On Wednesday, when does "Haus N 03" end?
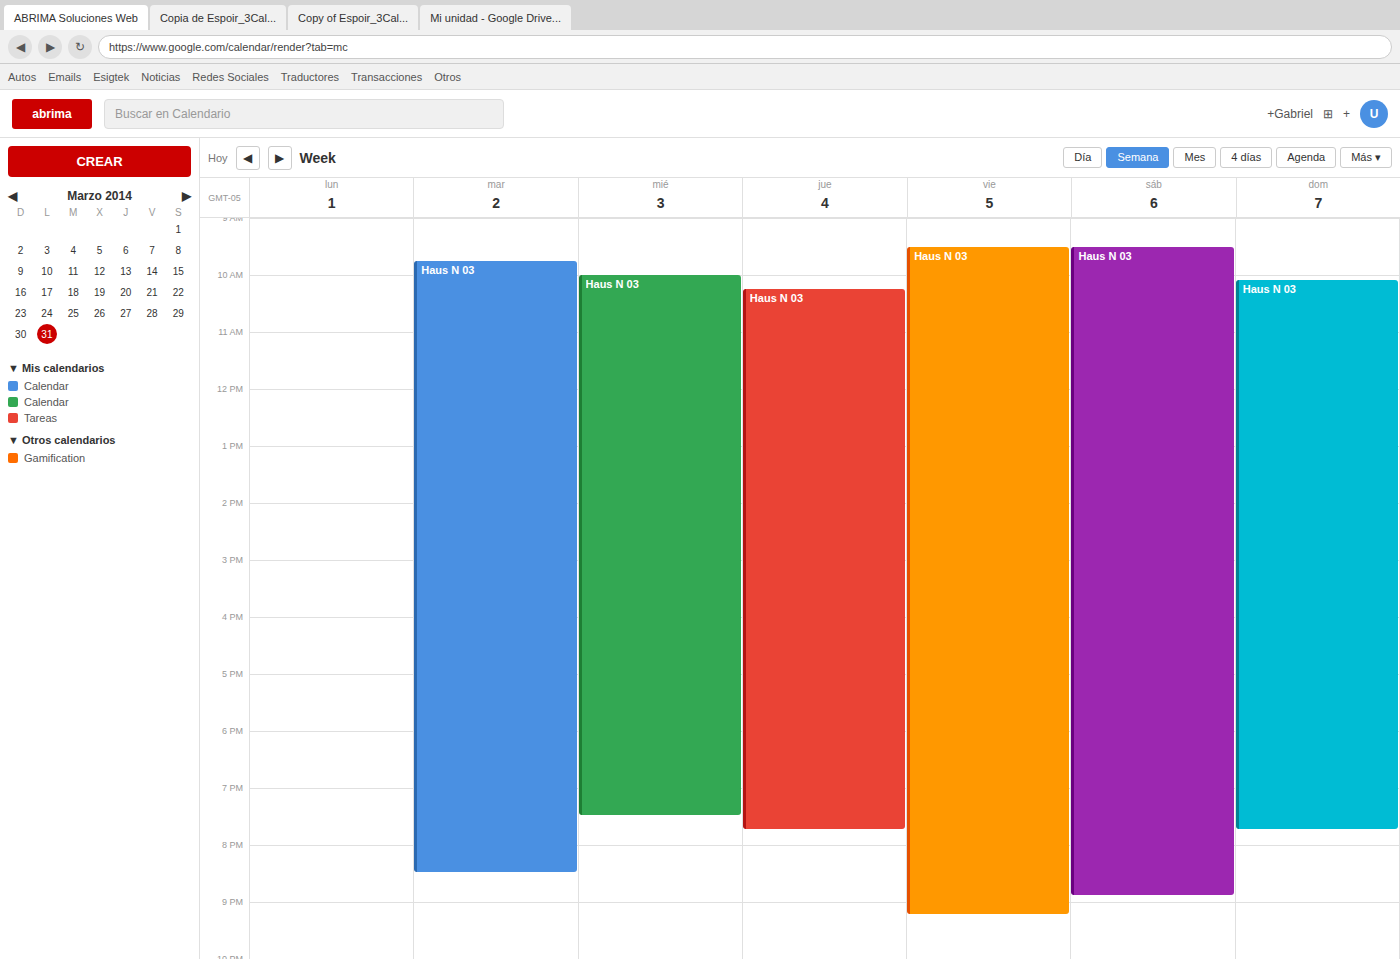
7:30 PM